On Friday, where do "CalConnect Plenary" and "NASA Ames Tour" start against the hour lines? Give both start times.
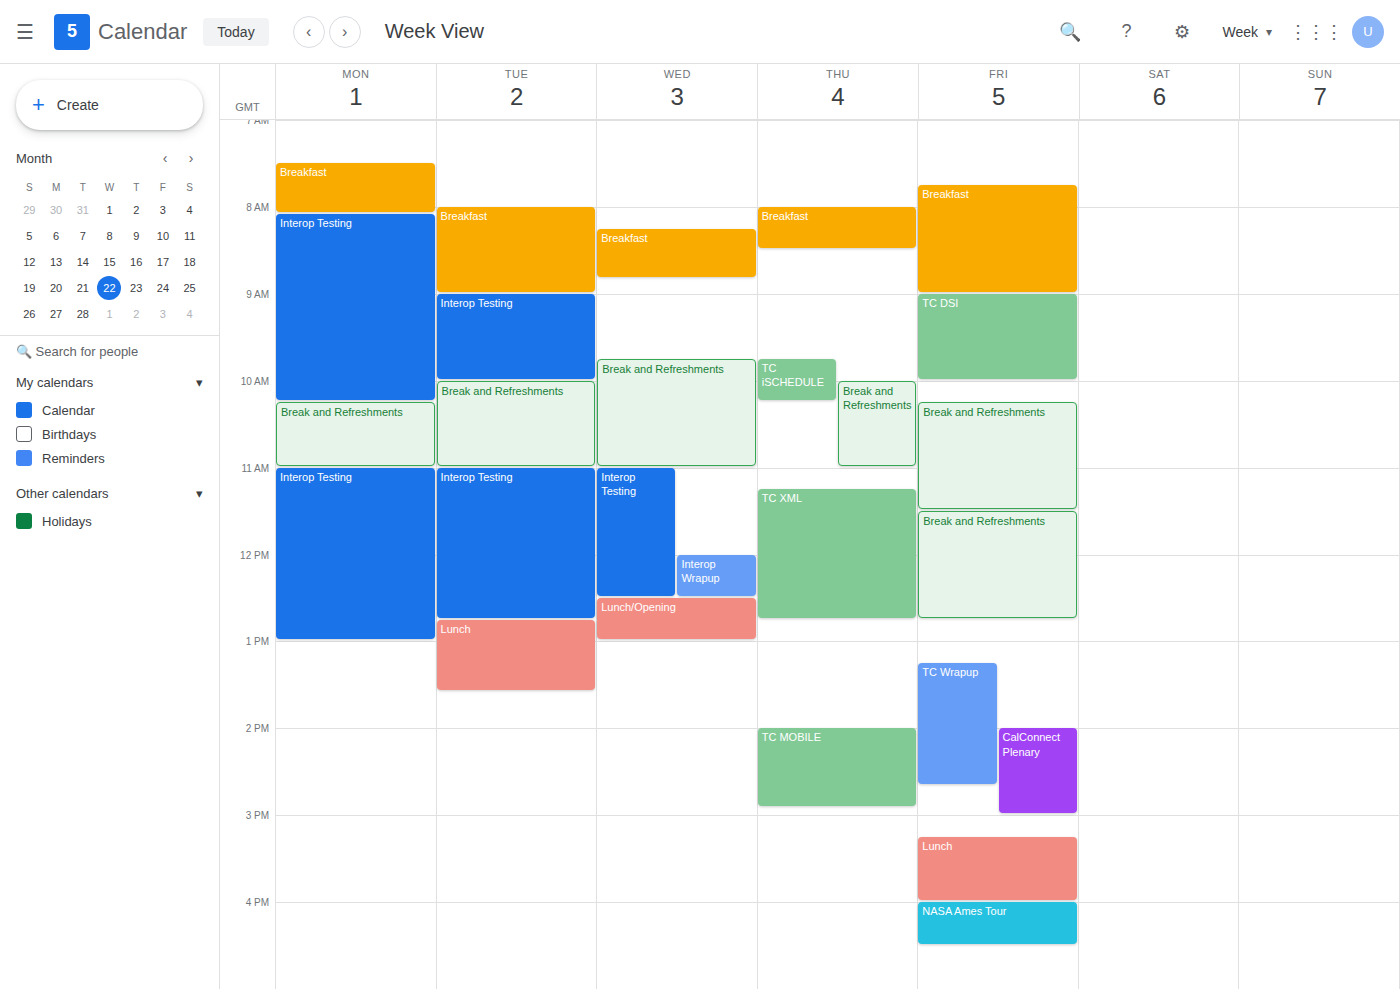
"CalConnect Plenary": 2:00 PM, exactly on the 2 PM line. "NASA Ames Tour": 4:00 PM, exactly on the 4 PM line.